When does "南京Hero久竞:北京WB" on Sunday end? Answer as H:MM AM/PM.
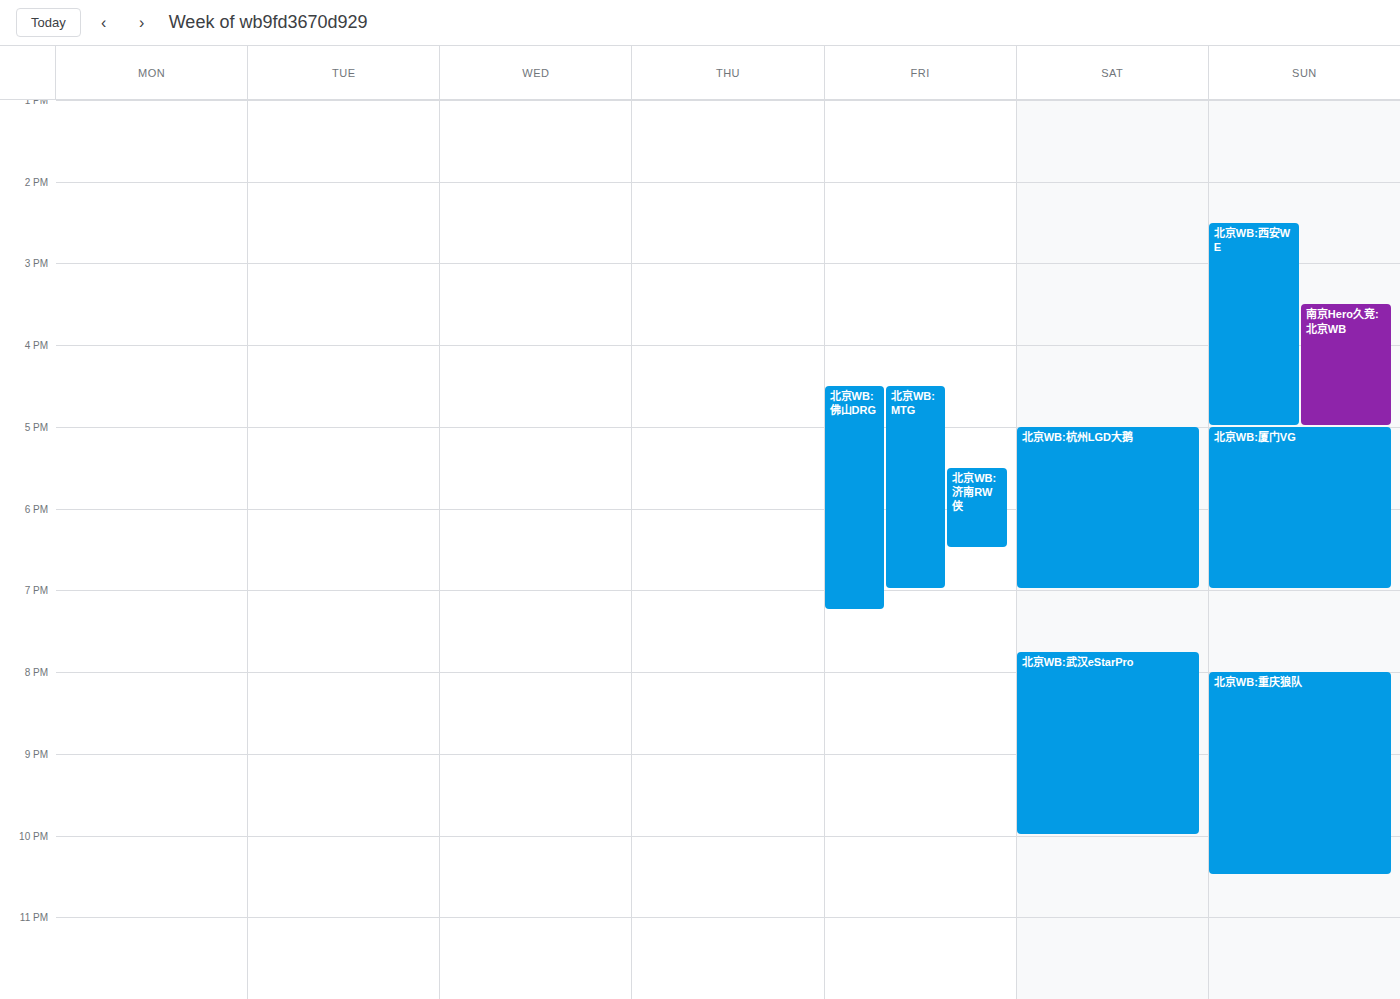
5:00 PM